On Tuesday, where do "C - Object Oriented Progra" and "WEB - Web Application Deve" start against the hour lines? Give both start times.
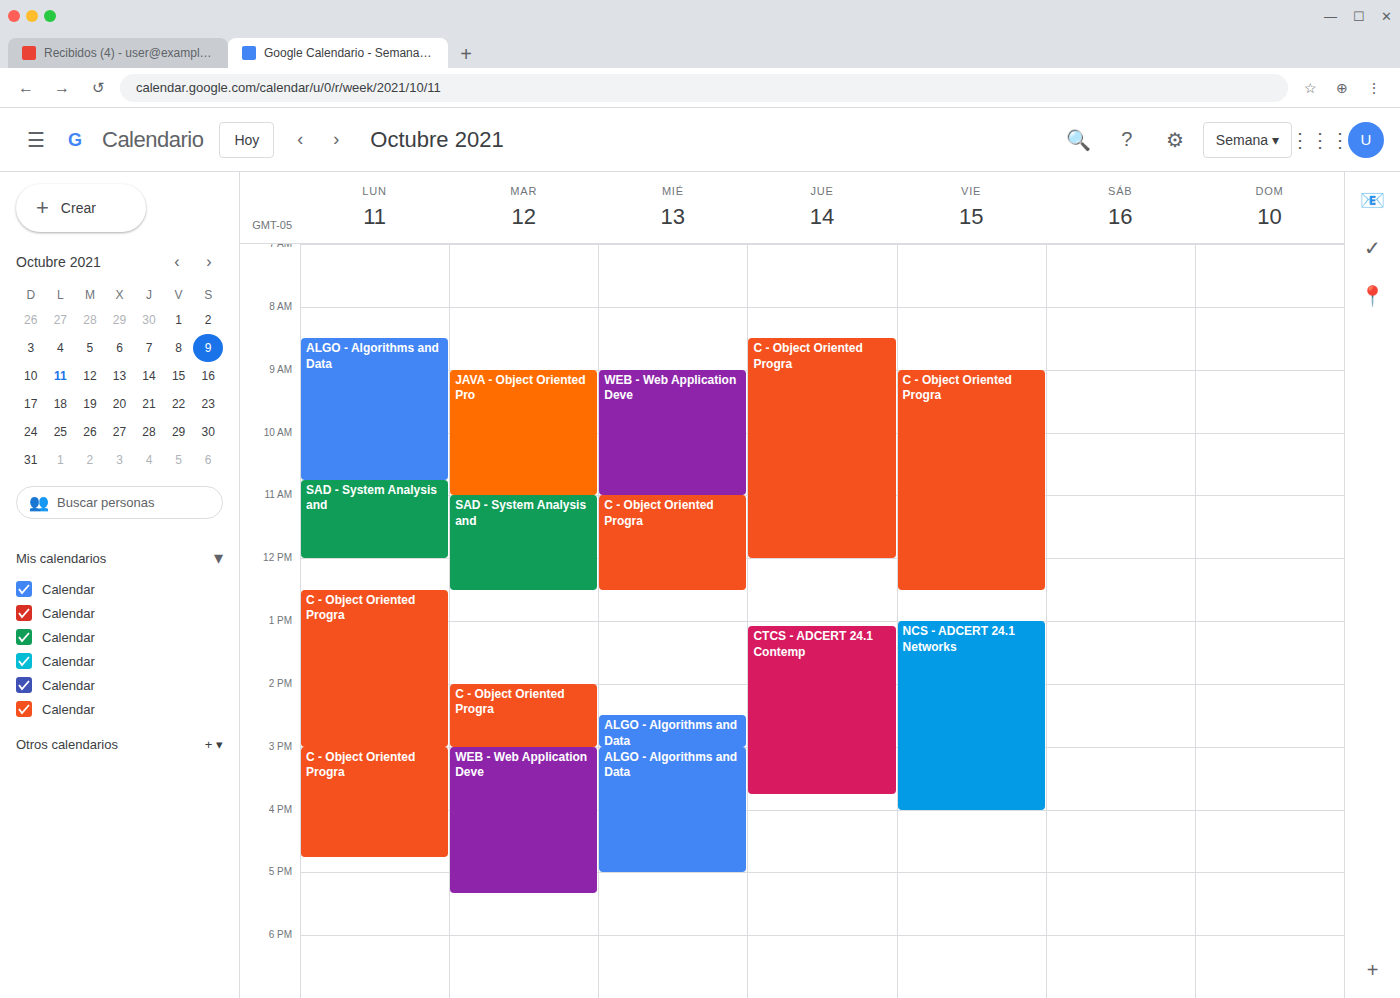
"C - Object Oriented Progra": 2:00 PM, exactly on the 2 PM line. "WEB - Web Application Deve": 3:00 PM, exactly on the 3 PM line.